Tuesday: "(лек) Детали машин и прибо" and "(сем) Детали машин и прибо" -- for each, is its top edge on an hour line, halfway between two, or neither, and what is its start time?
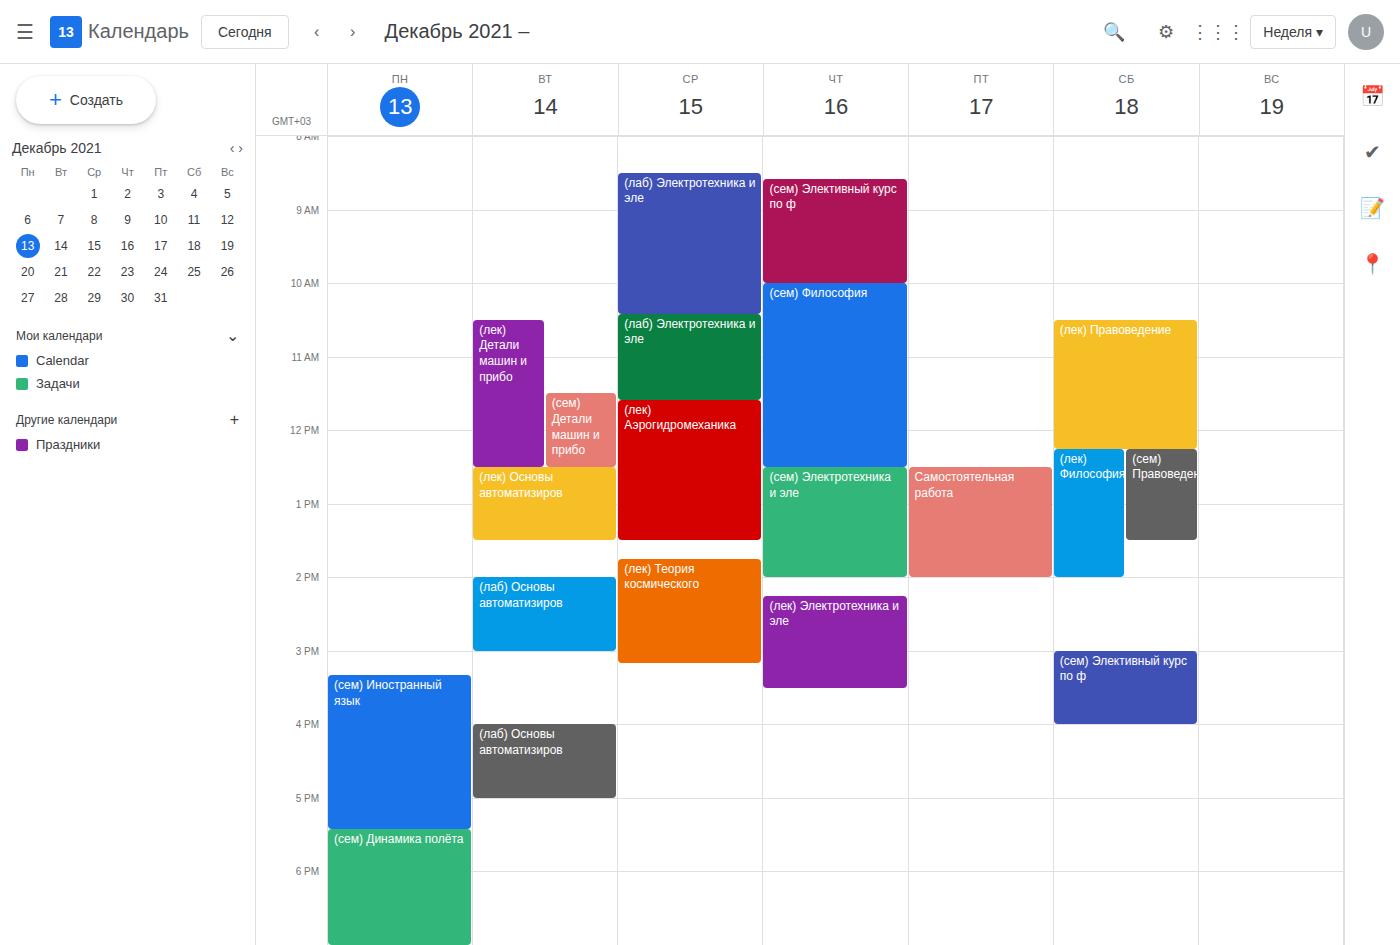
"(лек) Детали машин и прибо": 10:30, halfway between the 10:00 and 11:00 lines. "(сем) Детали машин и прибо": 11:30, halfway between the 11:00 and 12:00 lines.